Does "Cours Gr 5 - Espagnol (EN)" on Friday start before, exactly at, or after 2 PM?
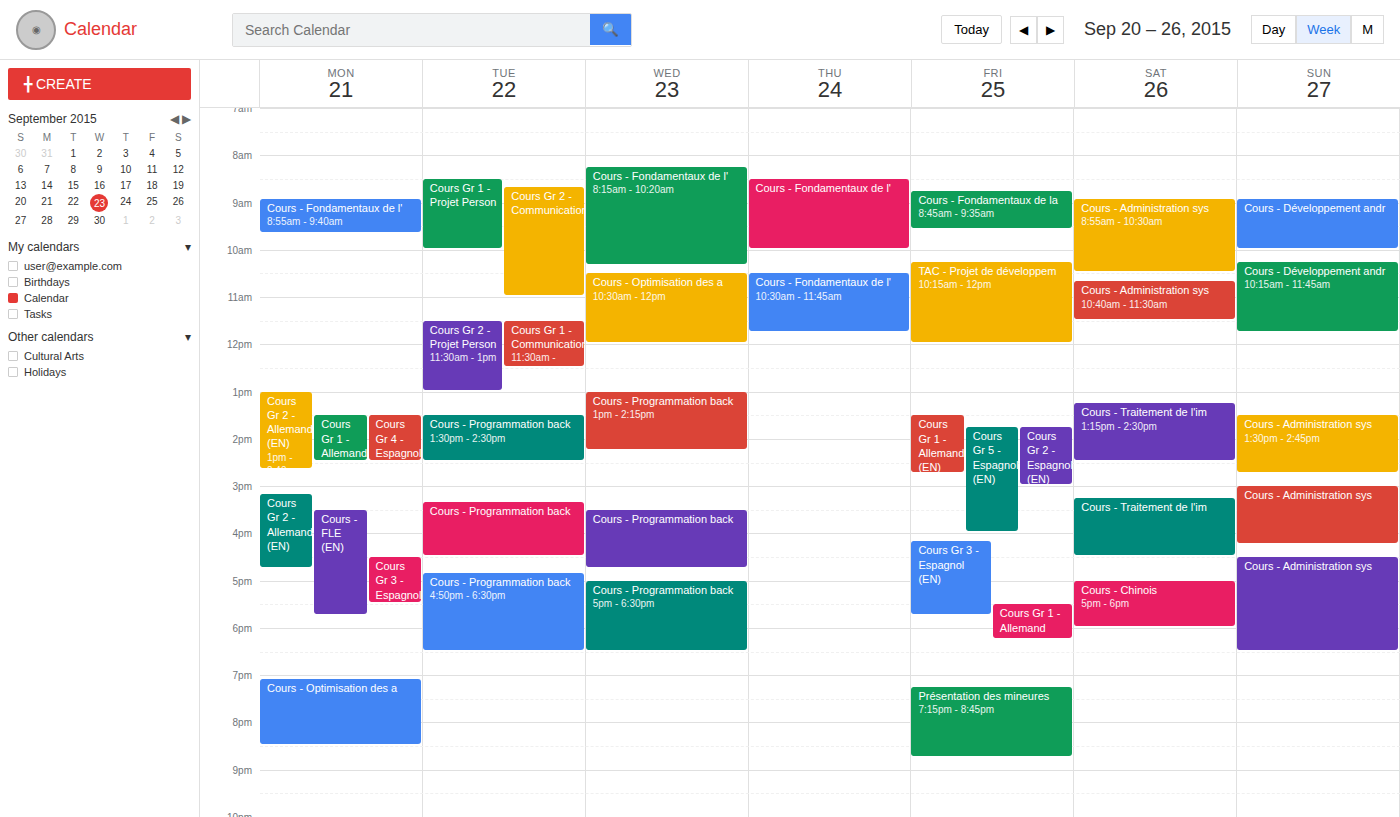
1:45 PM -- before 2 PM, 15 minutes above the 2 PM line.